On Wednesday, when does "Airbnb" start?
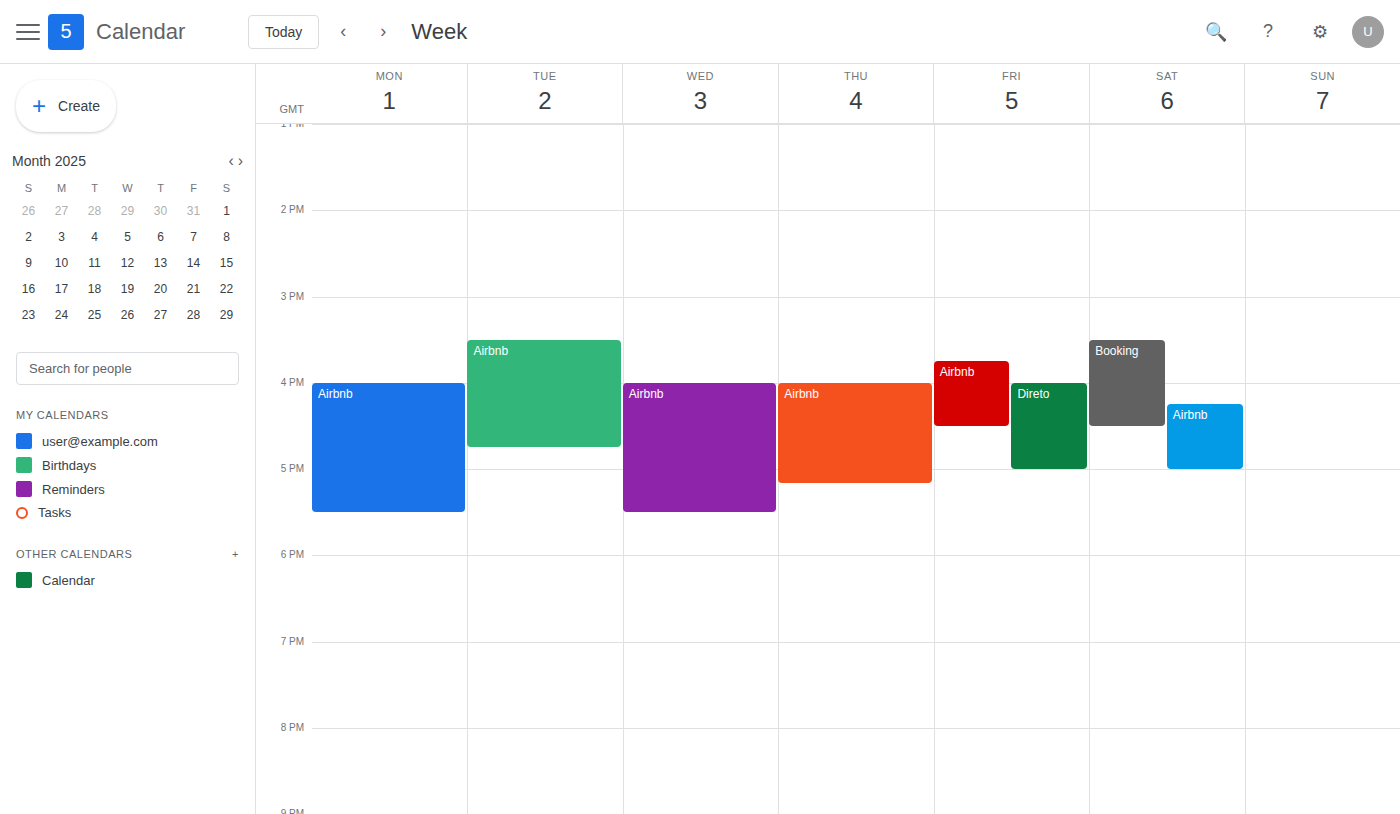
4:00 PM